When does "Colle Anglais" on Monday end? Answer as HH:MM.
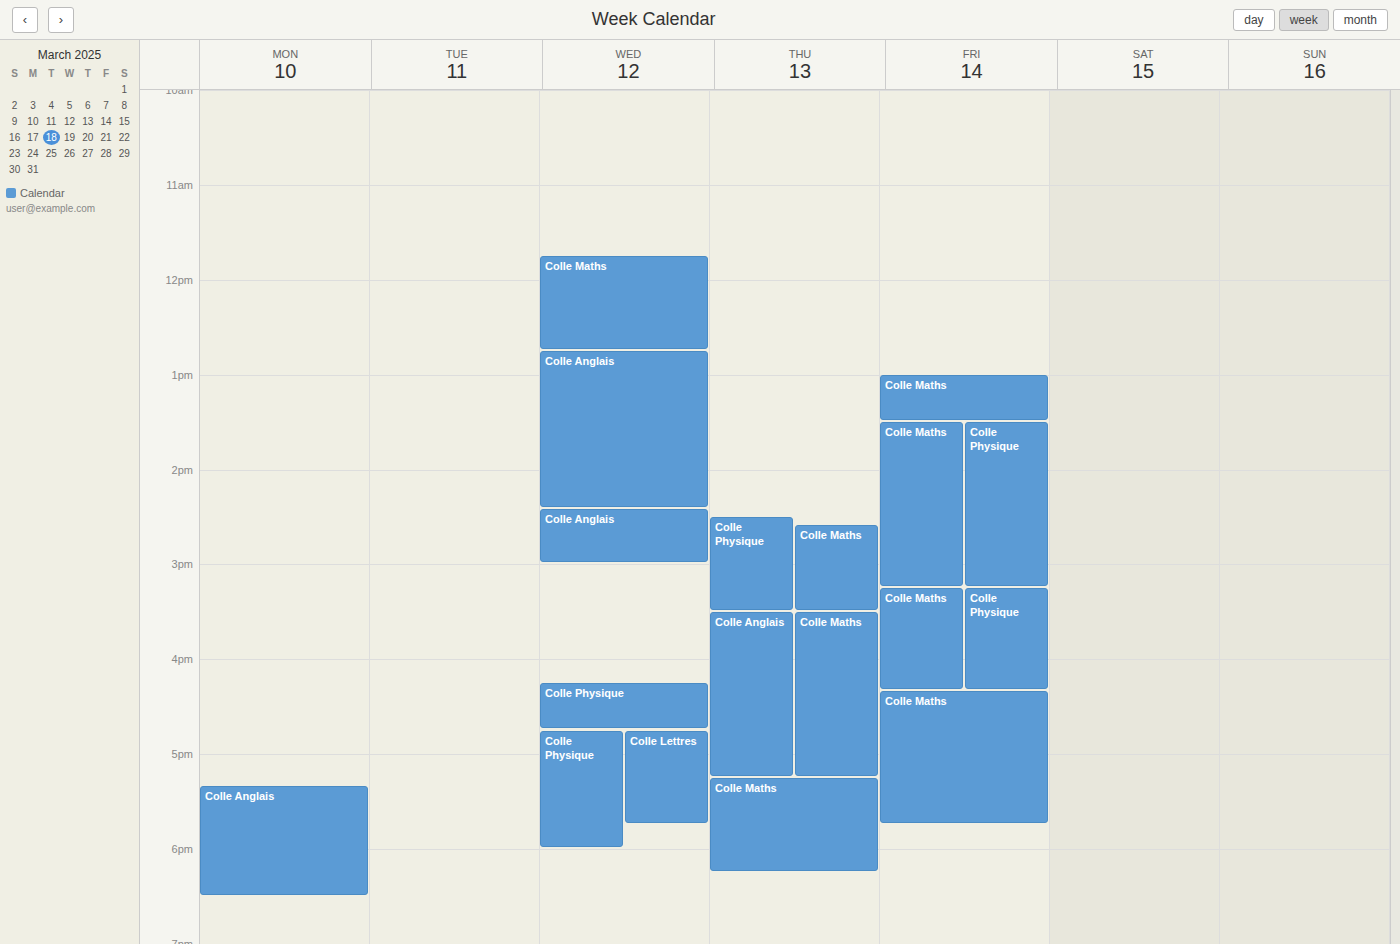
18:30